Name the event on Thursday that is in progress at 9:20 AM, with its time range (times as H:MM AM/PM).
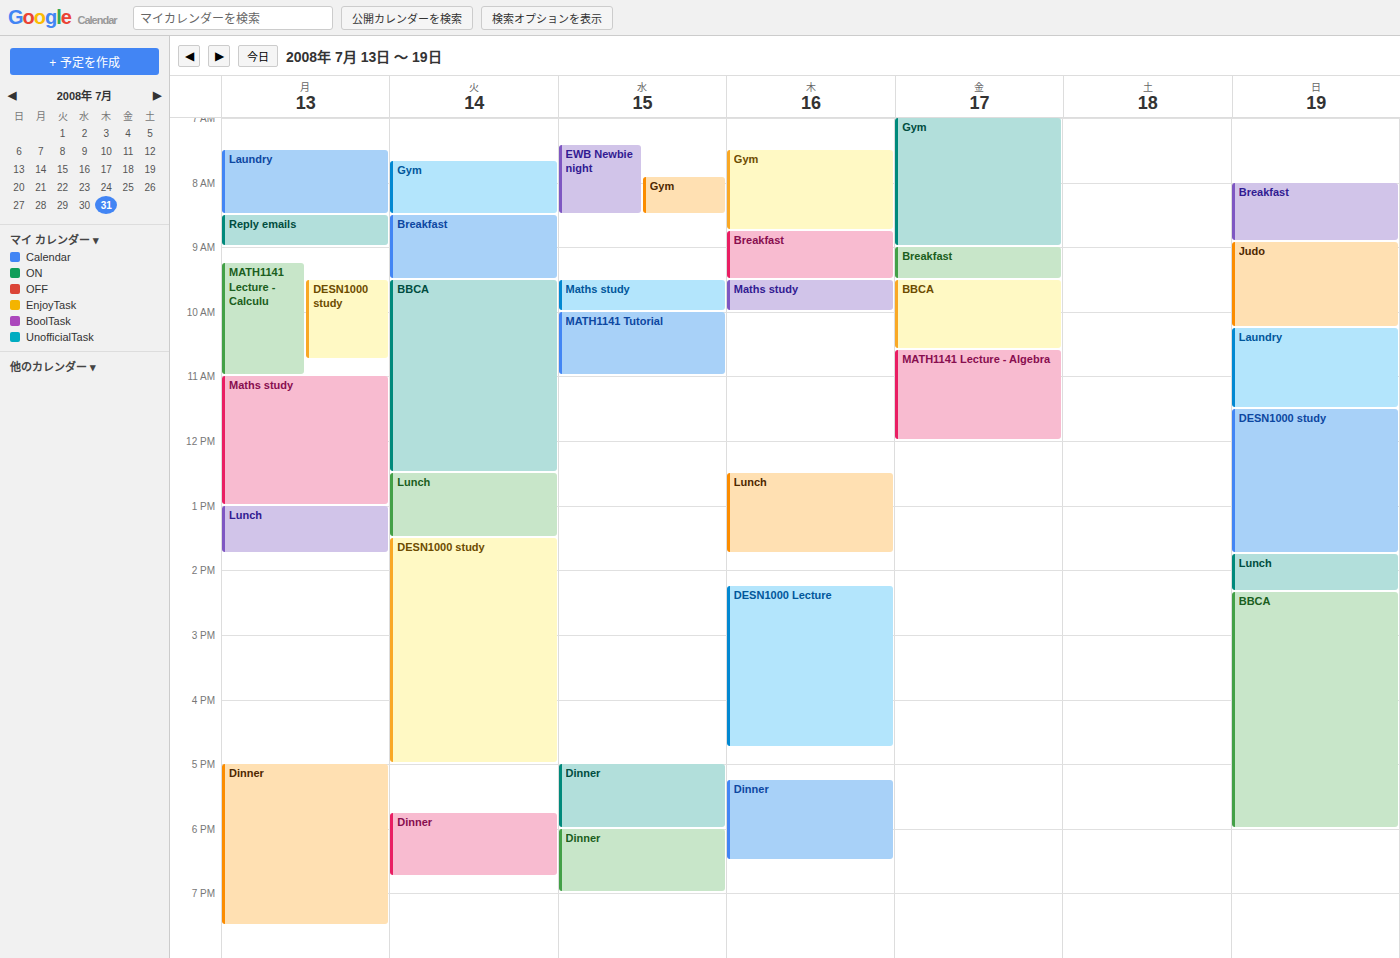
"Breakfast", 8:45 AM to 9:30 AM